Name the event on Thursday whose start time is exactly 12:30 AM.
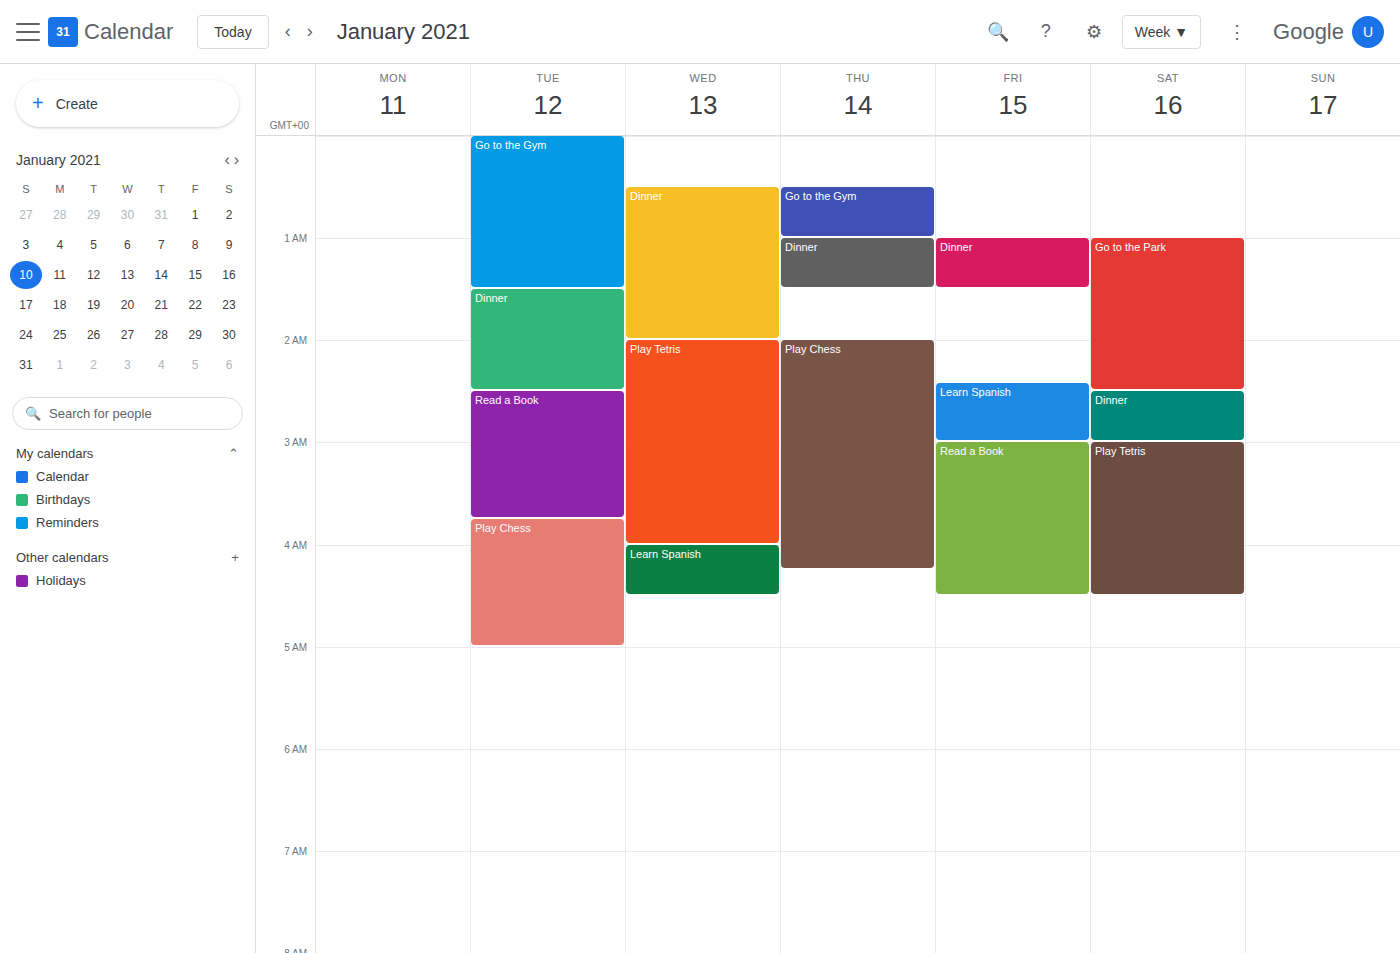
"Go to the Gym"